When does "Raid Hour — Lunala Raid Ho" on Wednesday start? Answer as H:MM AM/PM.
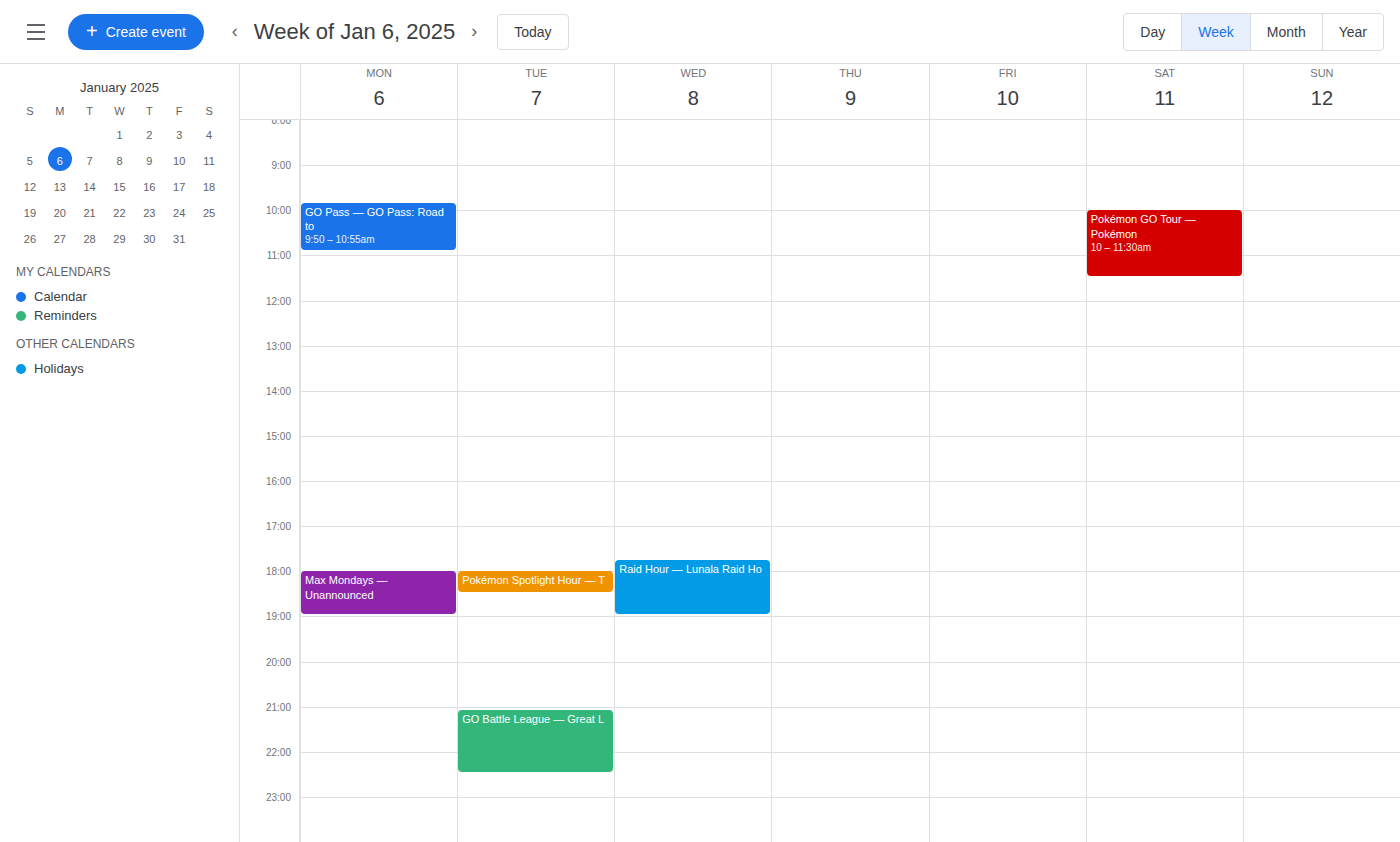
5:45 PM